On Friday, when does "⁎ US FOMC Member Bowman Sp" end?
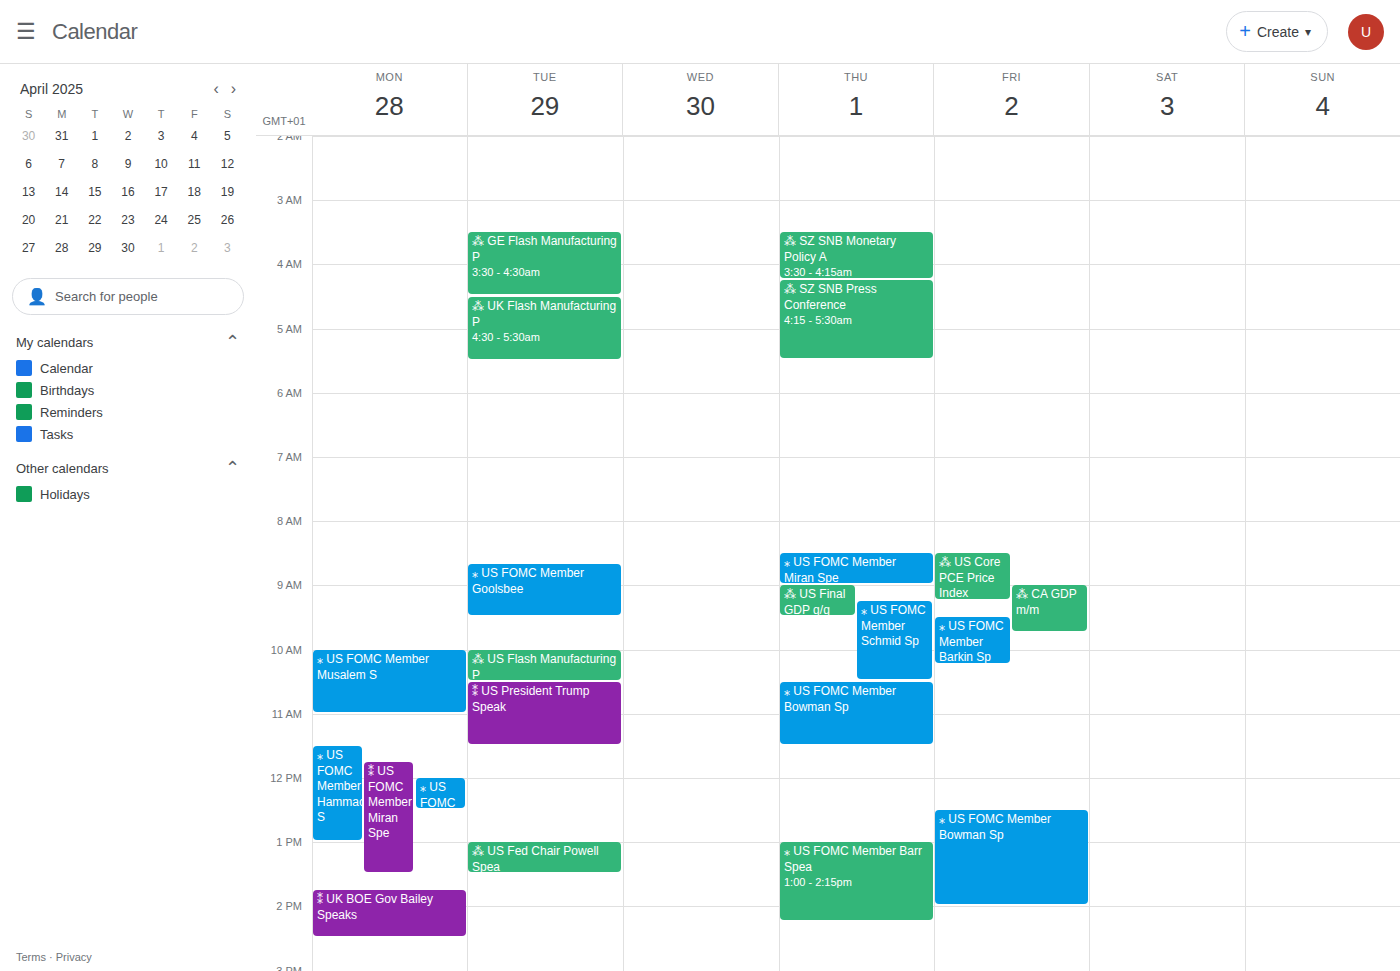
2:00 PM